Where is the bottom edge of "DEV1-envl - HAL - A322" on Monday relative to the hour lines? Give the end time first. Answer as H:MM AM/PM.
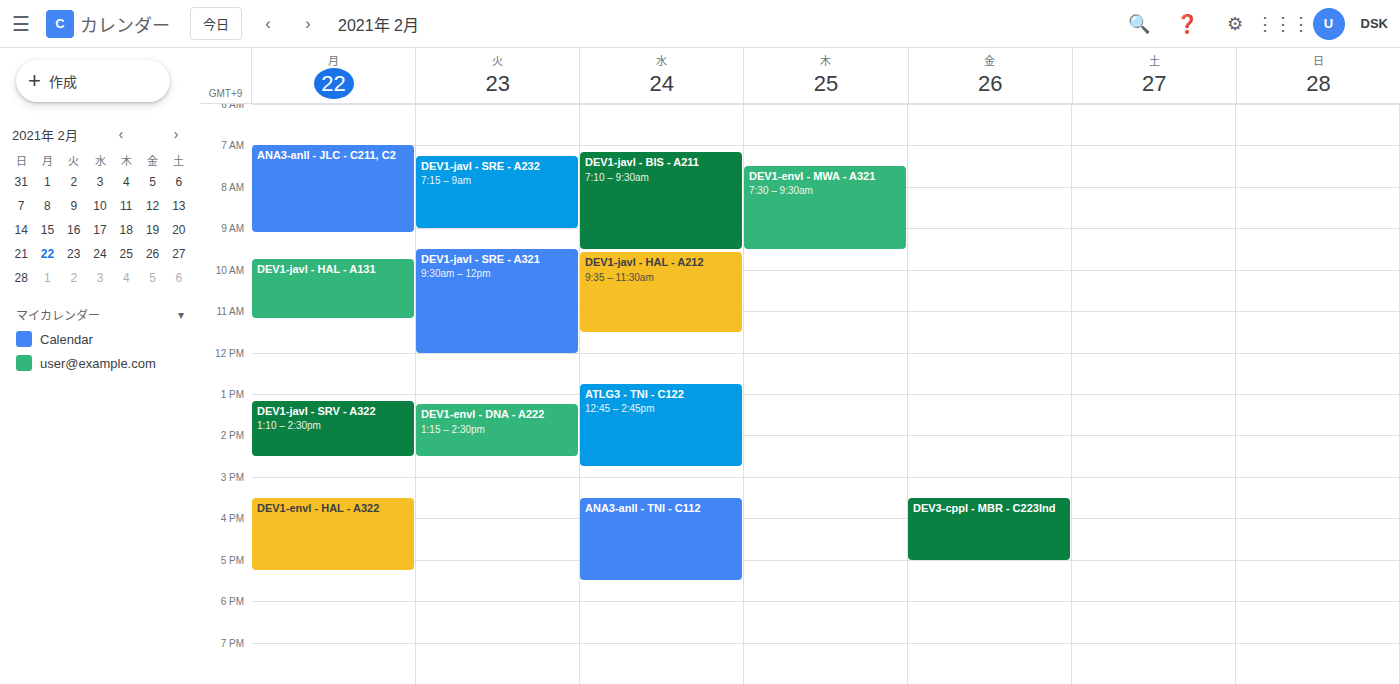
5:15 PM -- neither: a quarter of the way from the 5 PM line to the 6 PM line.